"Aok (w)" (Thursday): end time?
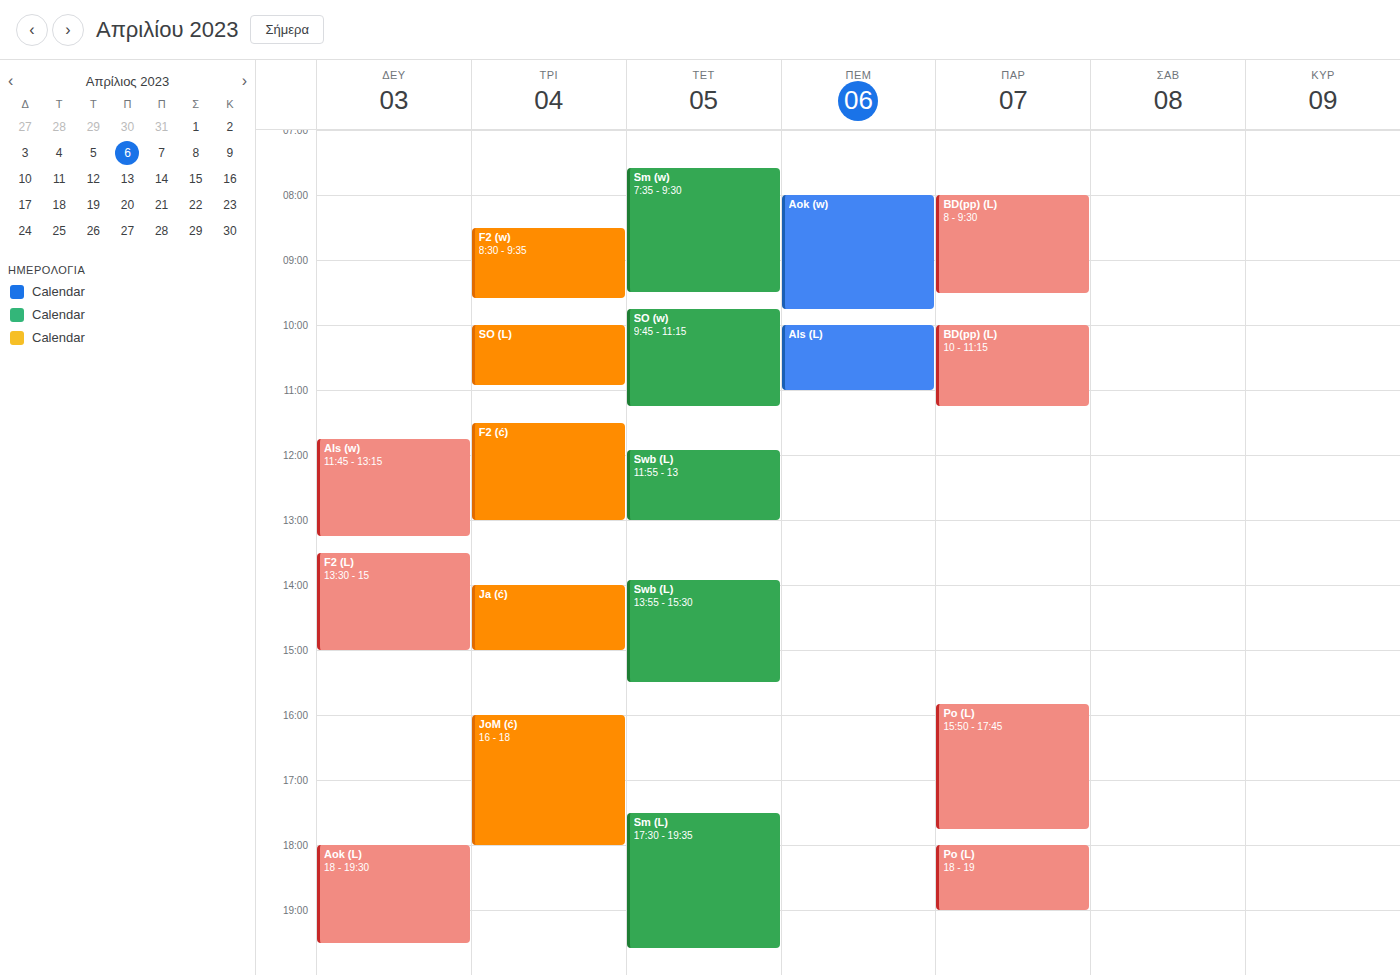
9:45 AM